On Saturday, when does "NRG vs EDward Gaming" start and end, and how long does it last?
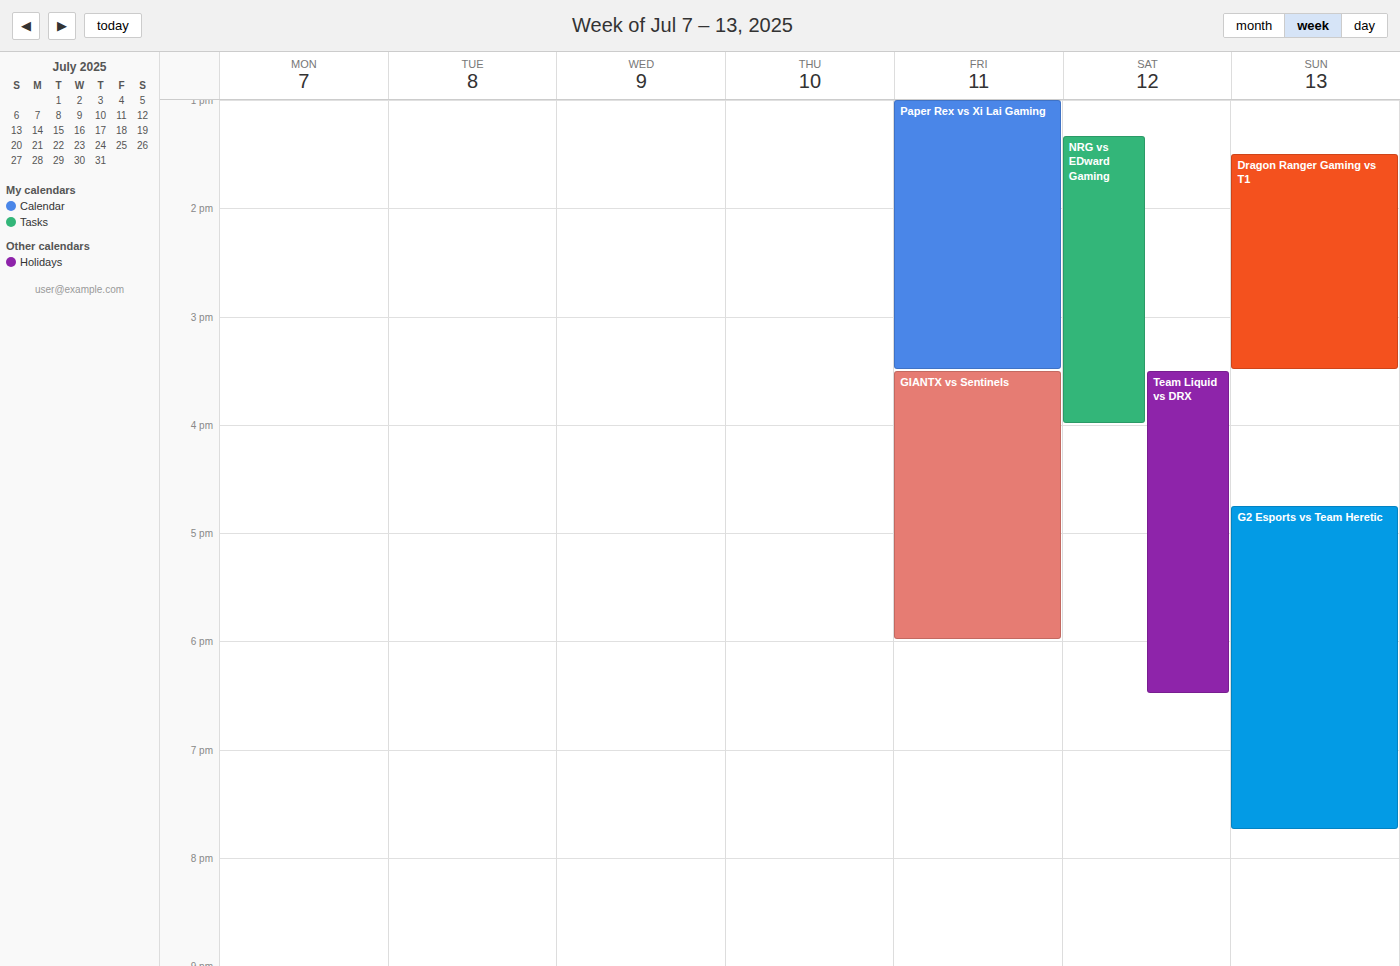
1:20 PM to 4:00 PM, 2 hours 40 minutes